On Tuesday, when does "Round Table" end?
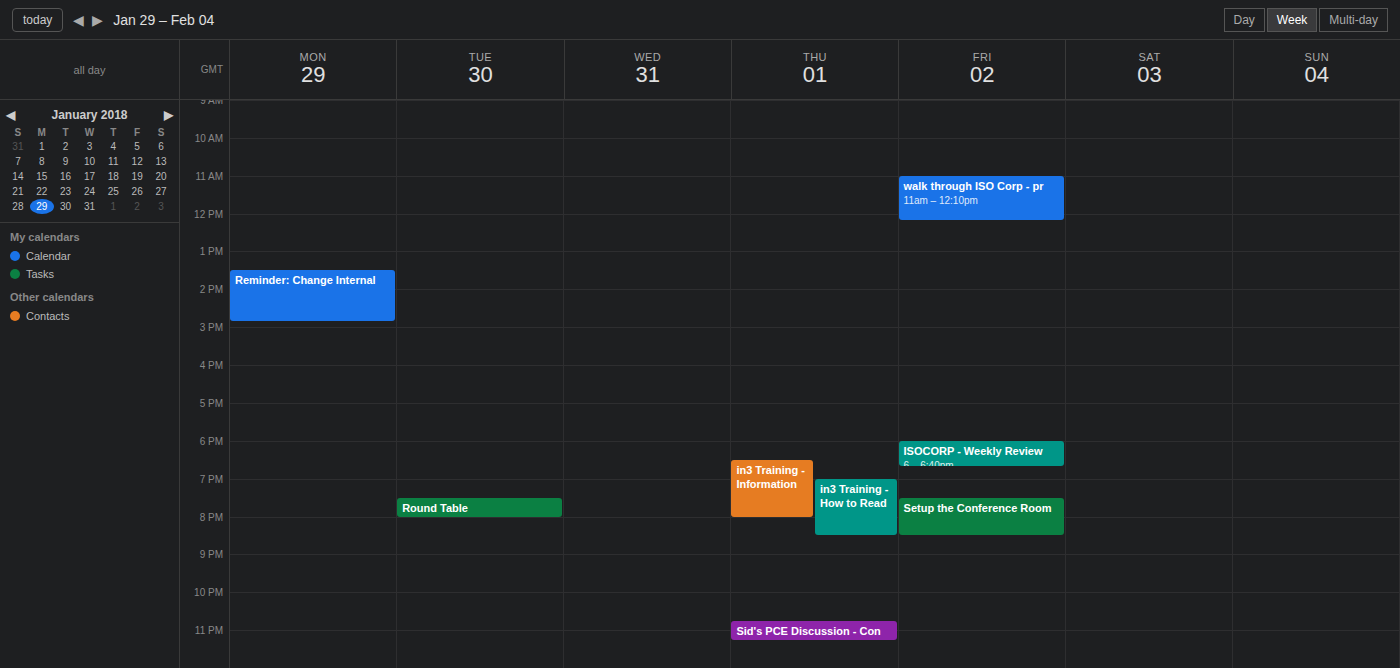
8:00 PM